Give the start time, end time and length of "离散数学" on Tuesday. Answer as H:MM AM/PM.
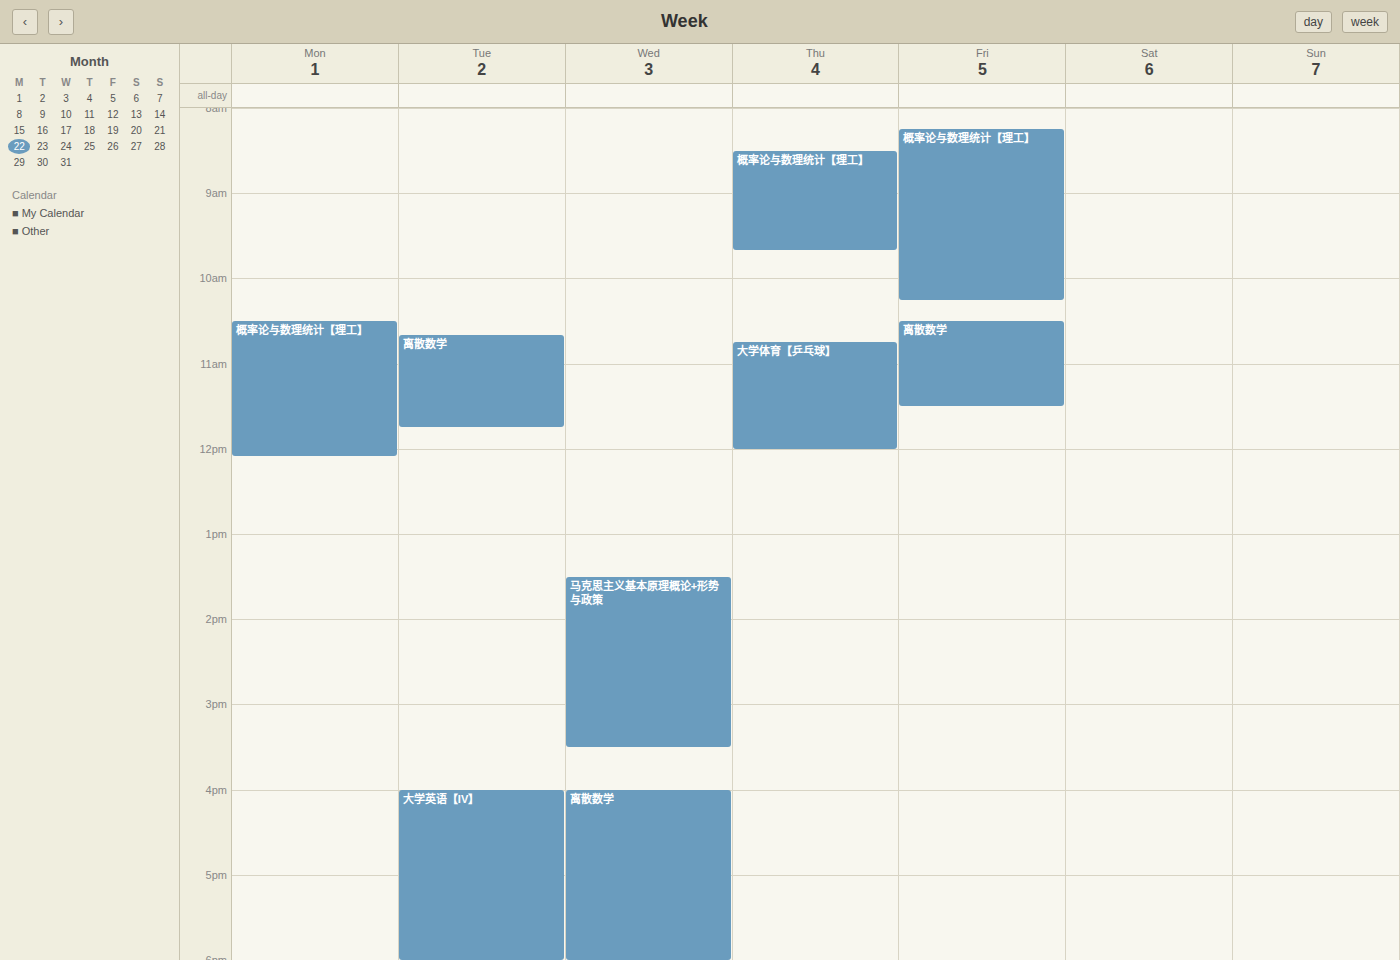
10:40 AM to 11:45 AM, 1 hour 5 minutes